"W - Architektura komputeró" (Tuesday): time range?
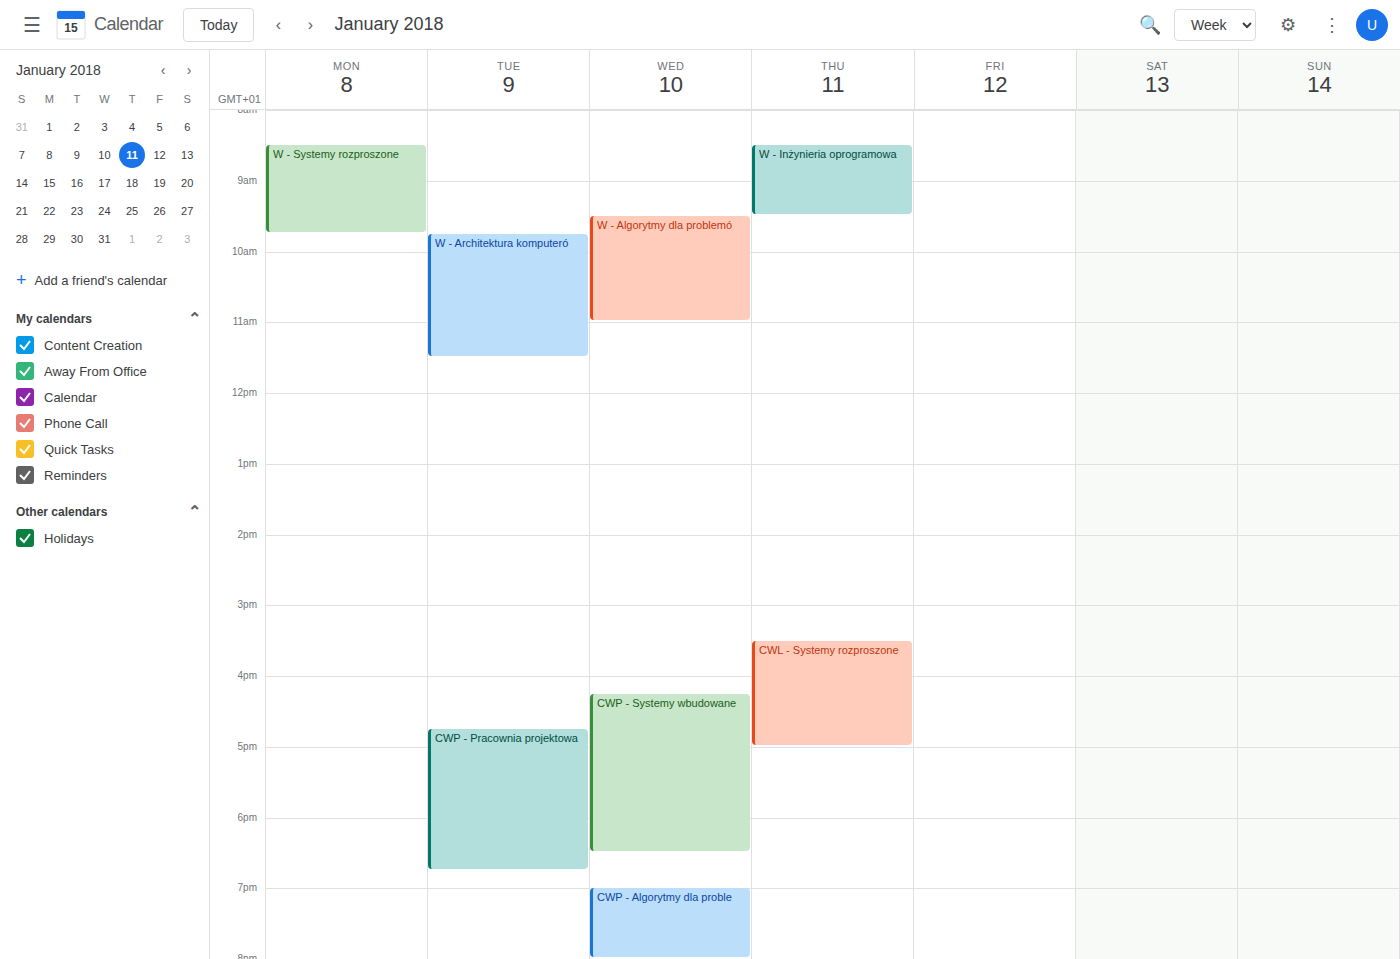
9:45 AM to 11:30 AM